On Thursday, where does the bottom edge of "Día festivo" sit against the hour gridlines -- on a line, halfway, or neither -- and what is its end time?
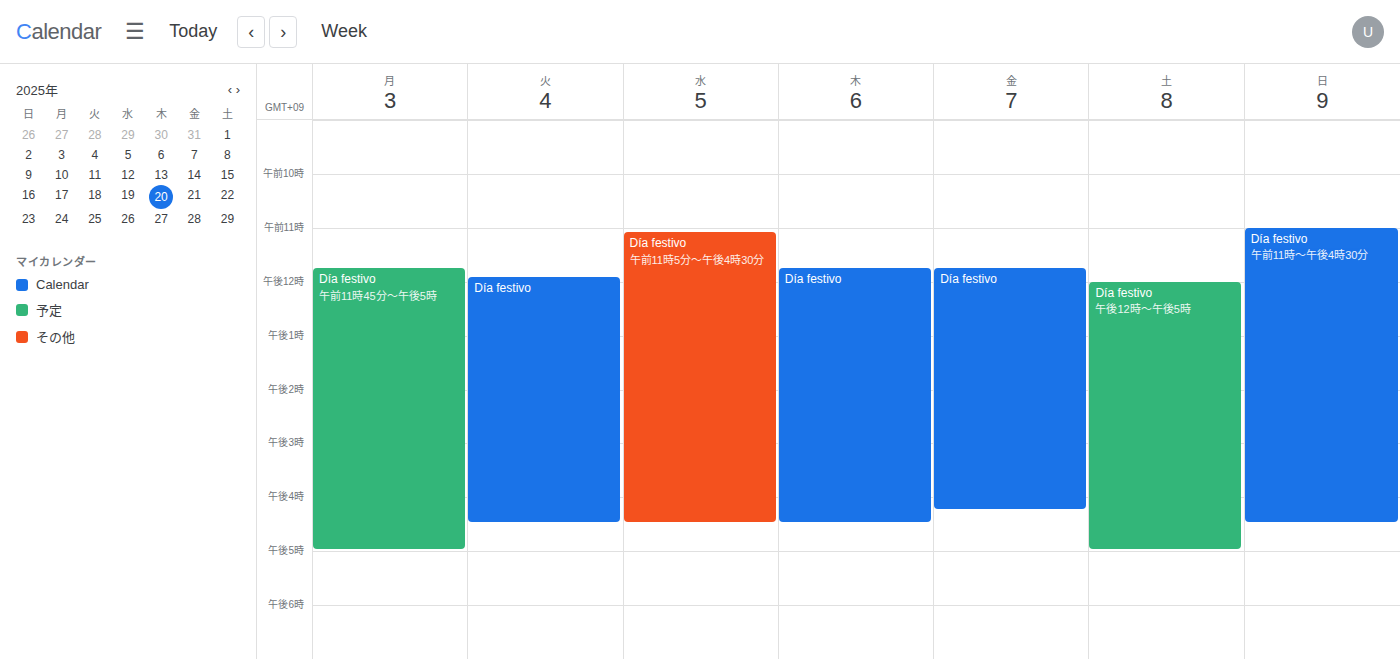
4:30 PM -- halfway between the 4 PM and 5 PM lines.